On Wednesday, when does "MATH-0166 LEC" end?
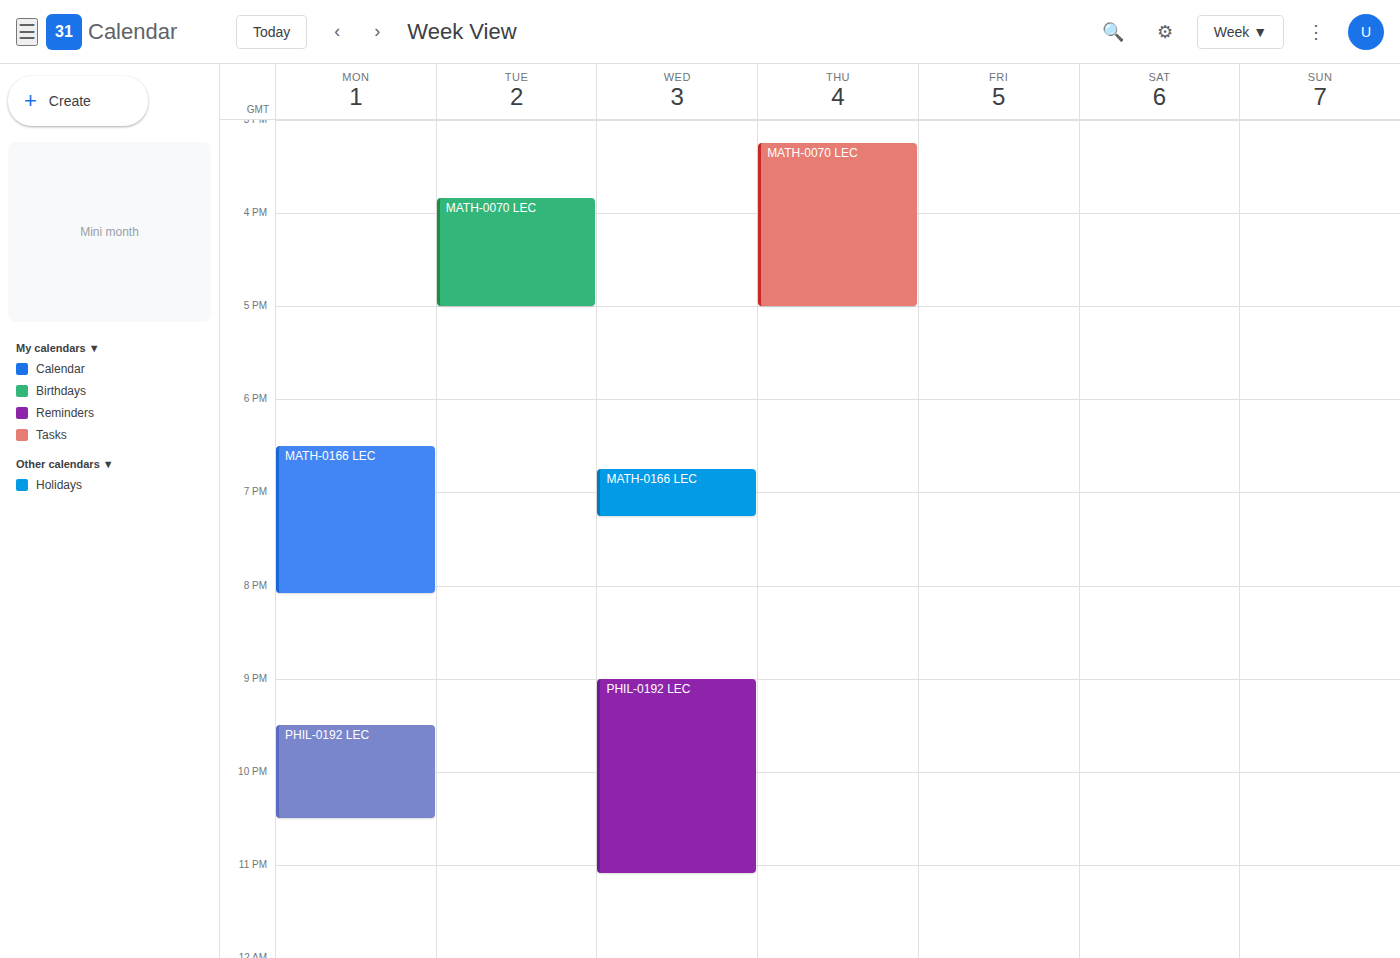
7:15 PM